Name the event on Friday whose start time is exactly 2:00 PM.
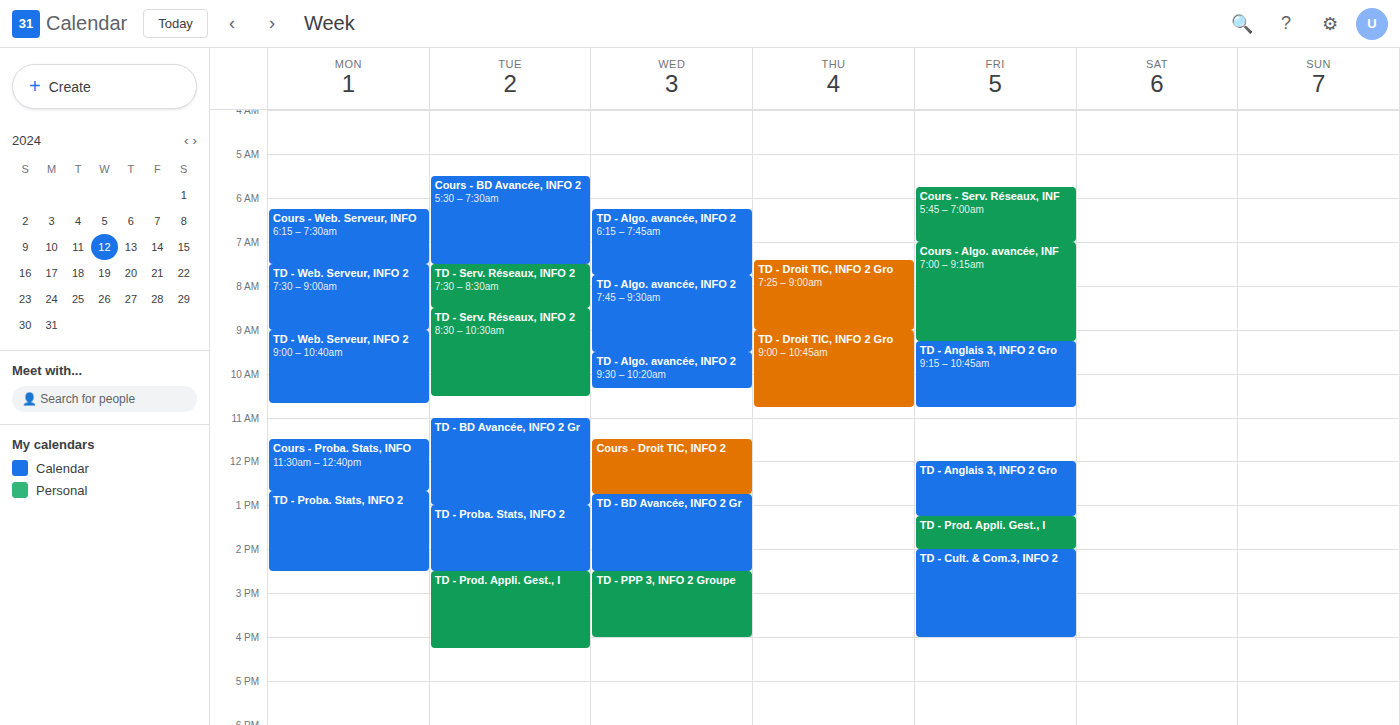
"TD - Cult. & Com.3, INFO 2"